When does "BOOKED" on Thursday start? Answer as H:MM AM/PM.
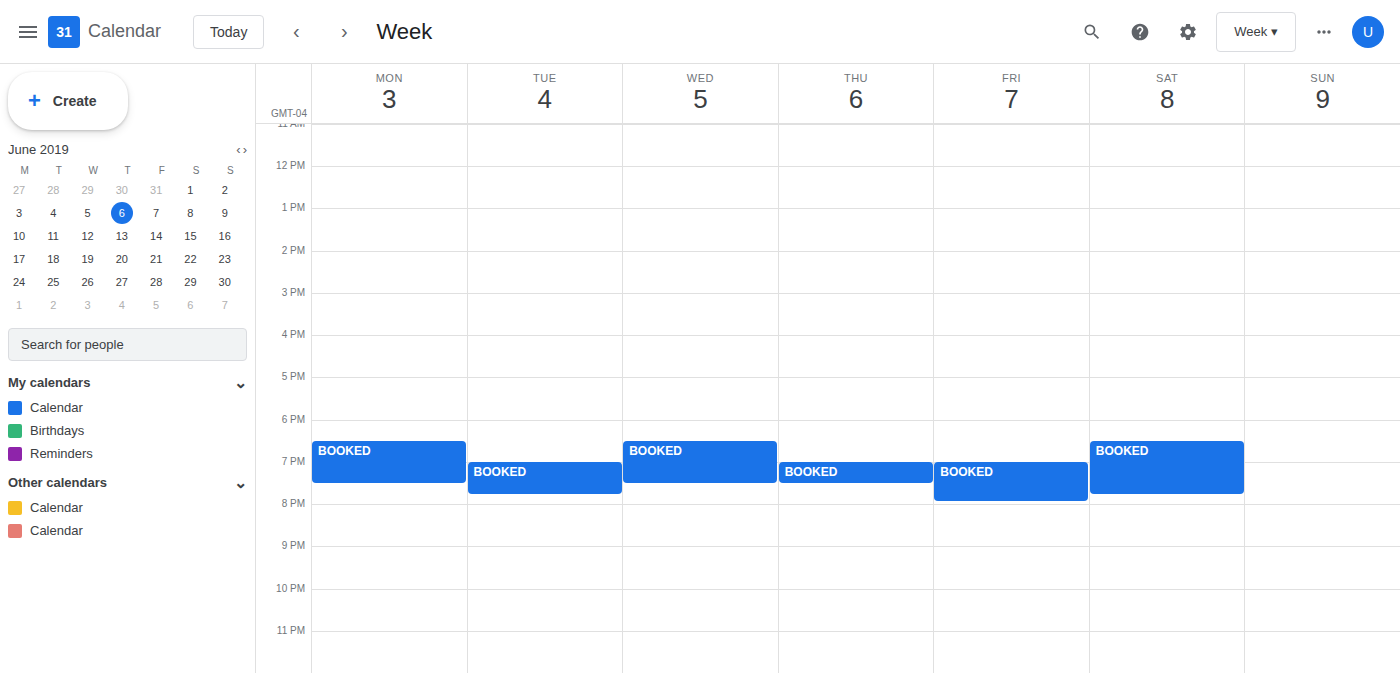
7:00 PM